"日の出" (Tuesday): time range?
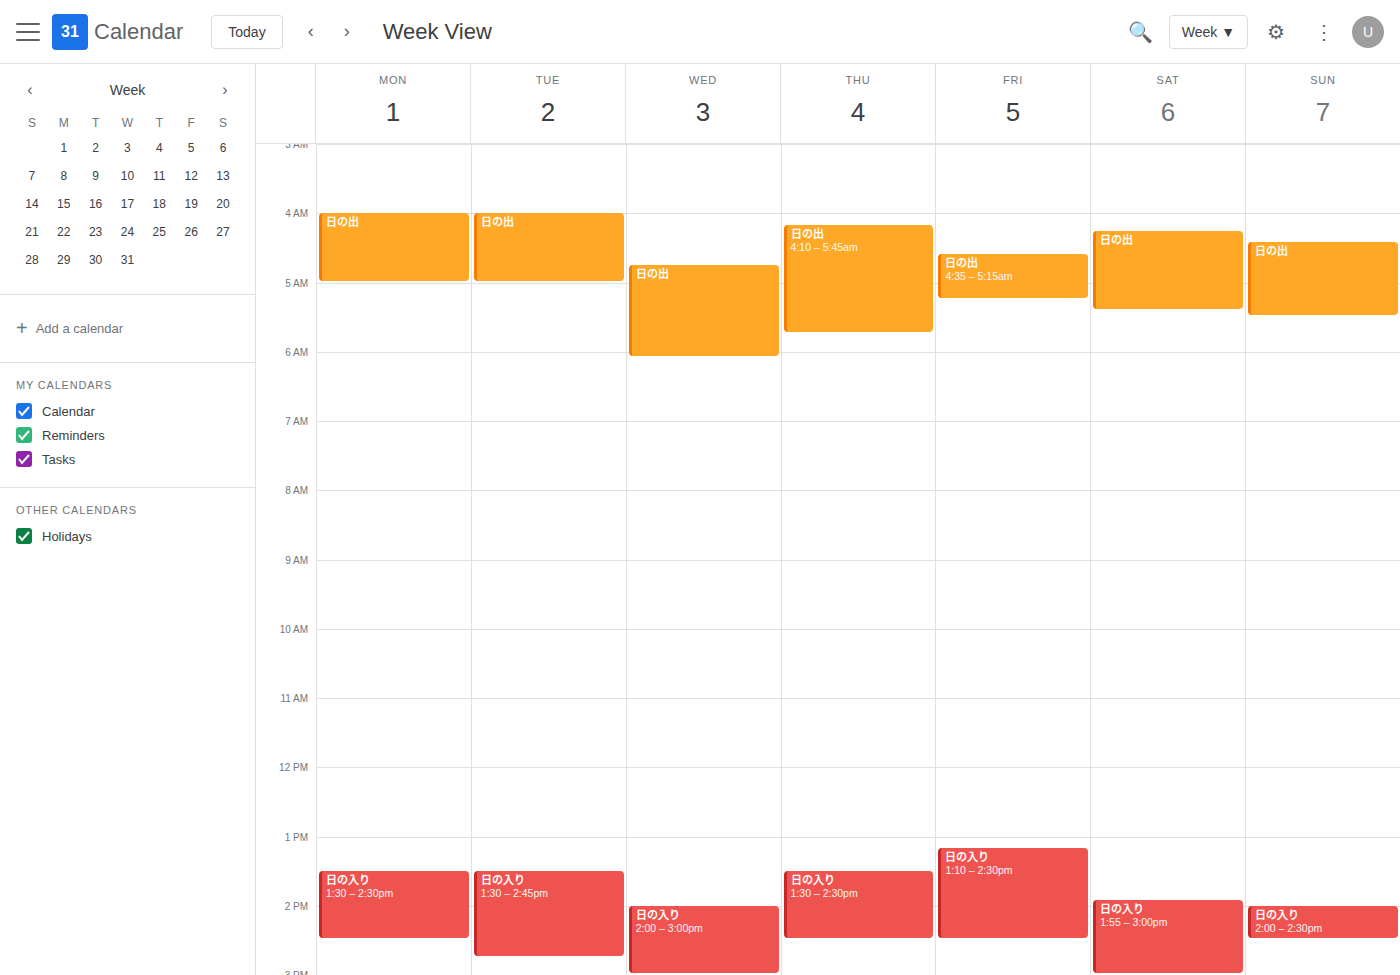
4:00 AM to 5:00 AM